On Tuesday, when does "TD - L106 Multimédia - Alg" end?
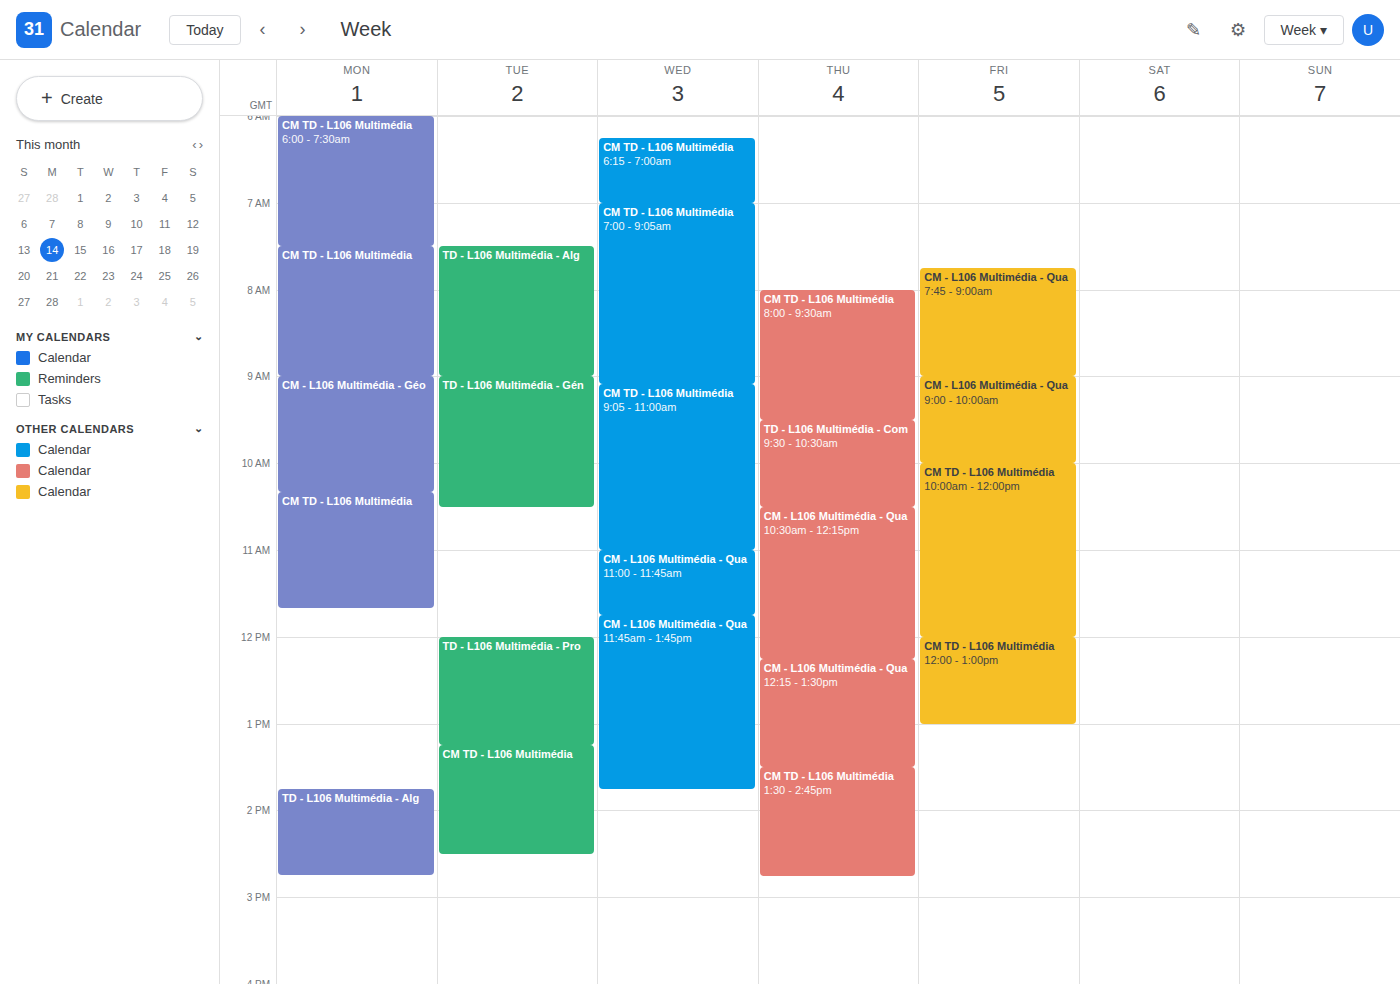
9:00 AM